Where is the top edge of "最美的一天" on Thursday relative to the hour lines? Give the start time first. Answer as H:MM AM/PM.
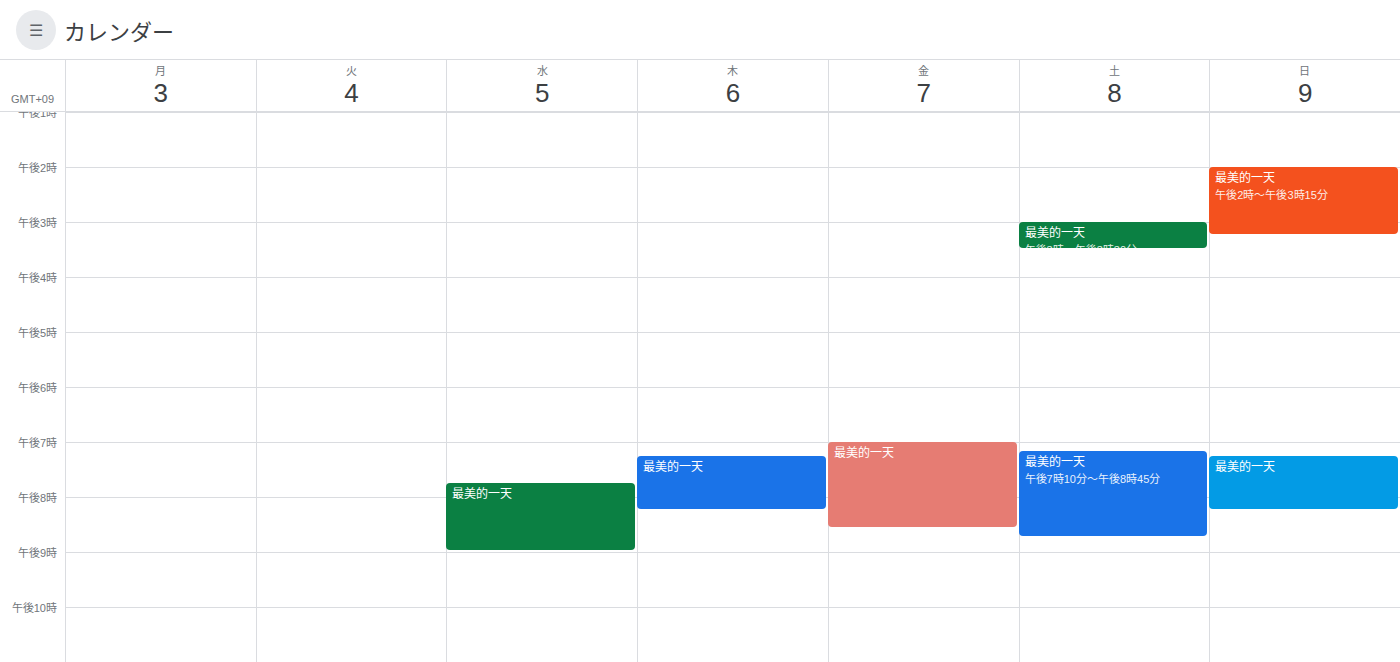
7:15 PM -- neither: a quarter of the way from the 7 PM line to the 8 PM line.